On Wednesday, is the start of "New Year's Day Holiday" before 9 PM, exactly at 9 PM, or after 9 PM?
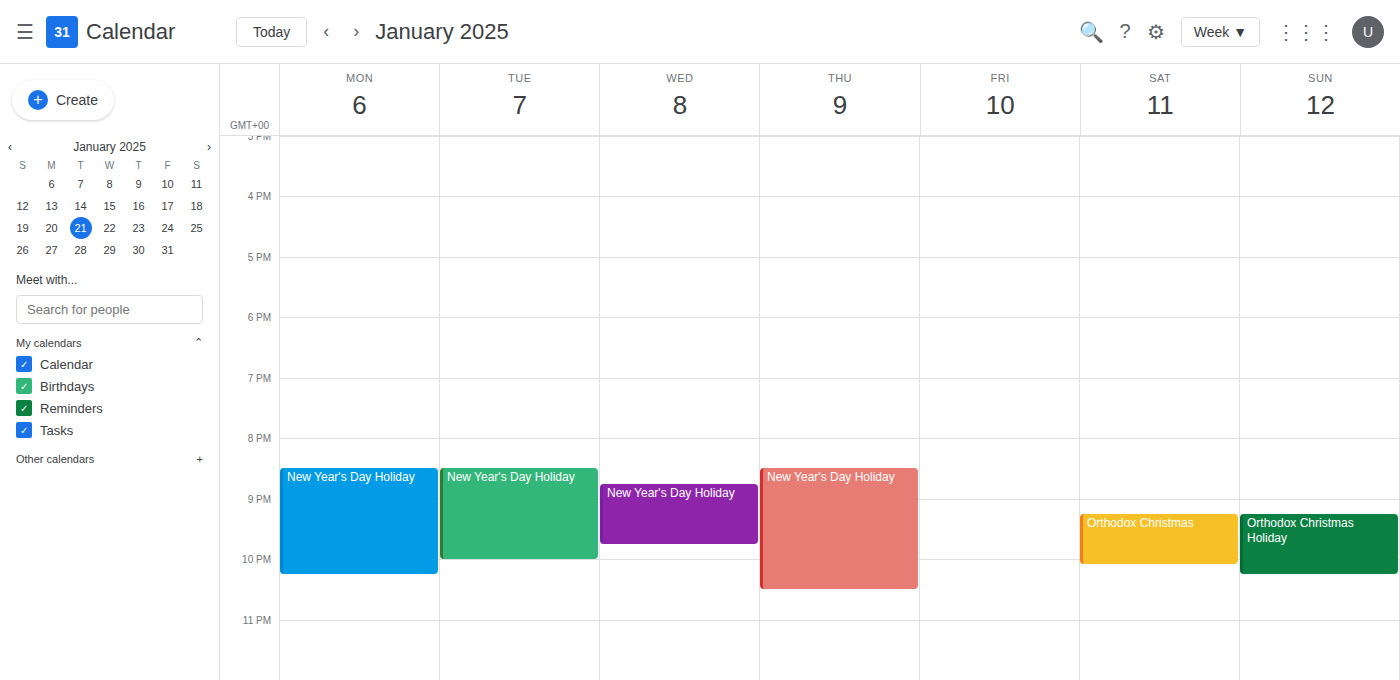
8:45 PM -- before 9 PM, 15 minutes above the 9 PM line.